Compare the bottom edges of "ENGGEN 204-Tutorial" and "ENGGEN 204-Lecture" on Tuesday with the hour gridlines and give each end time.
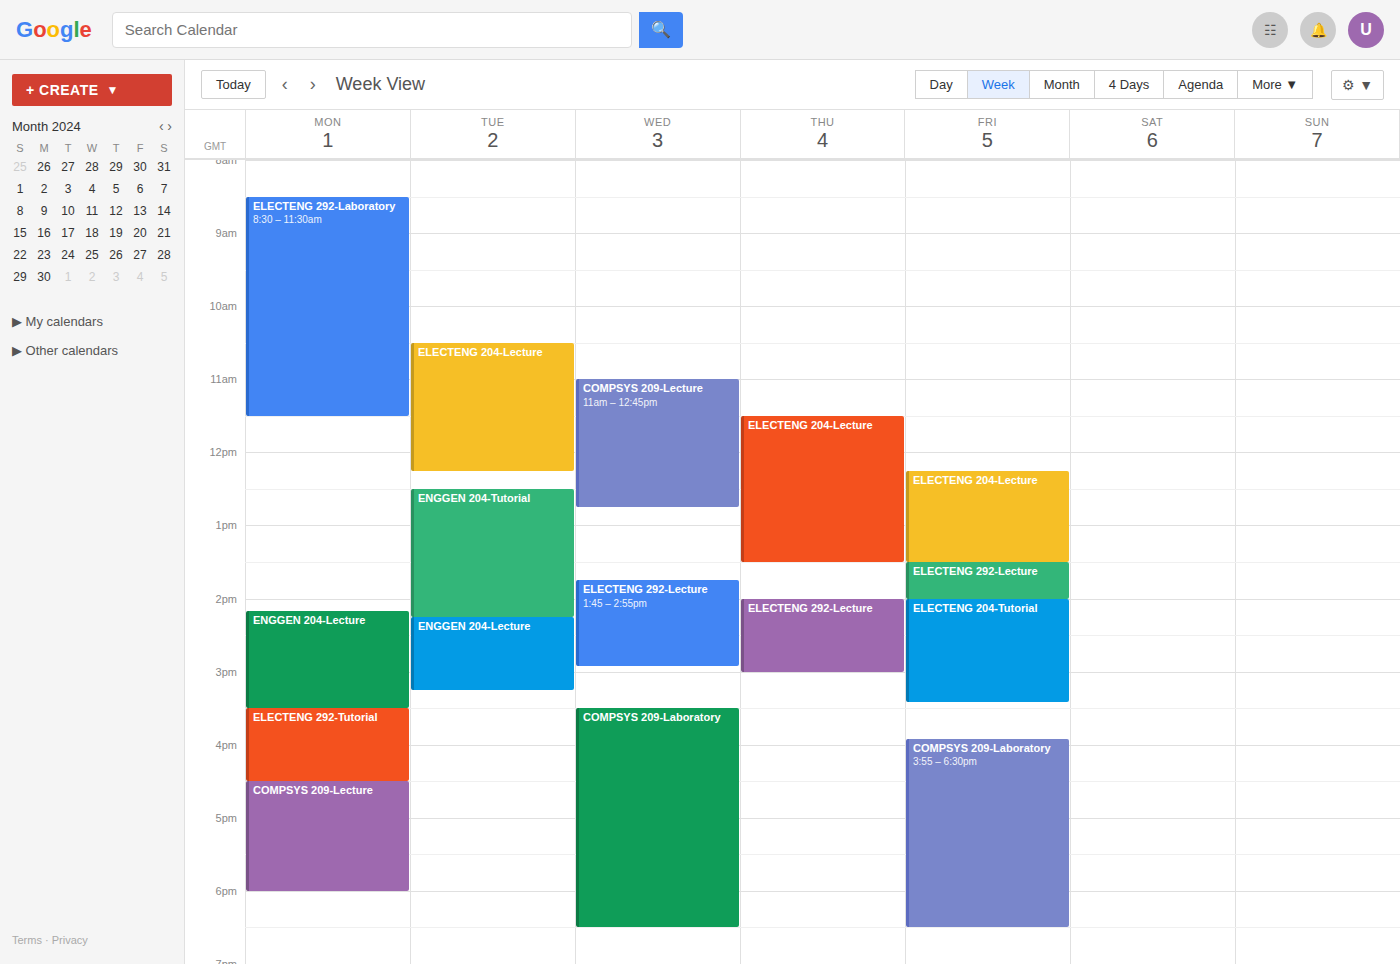
"ENGGEN 204-Tutorial": 2:15 PM, neither: a quarter of the way from the 2 PM line to the 3 PM line. "ENGGEN 204-Lecture": 3:15 PM, neither: a quarter of the way from the 3 PM line to the 4 PM line.